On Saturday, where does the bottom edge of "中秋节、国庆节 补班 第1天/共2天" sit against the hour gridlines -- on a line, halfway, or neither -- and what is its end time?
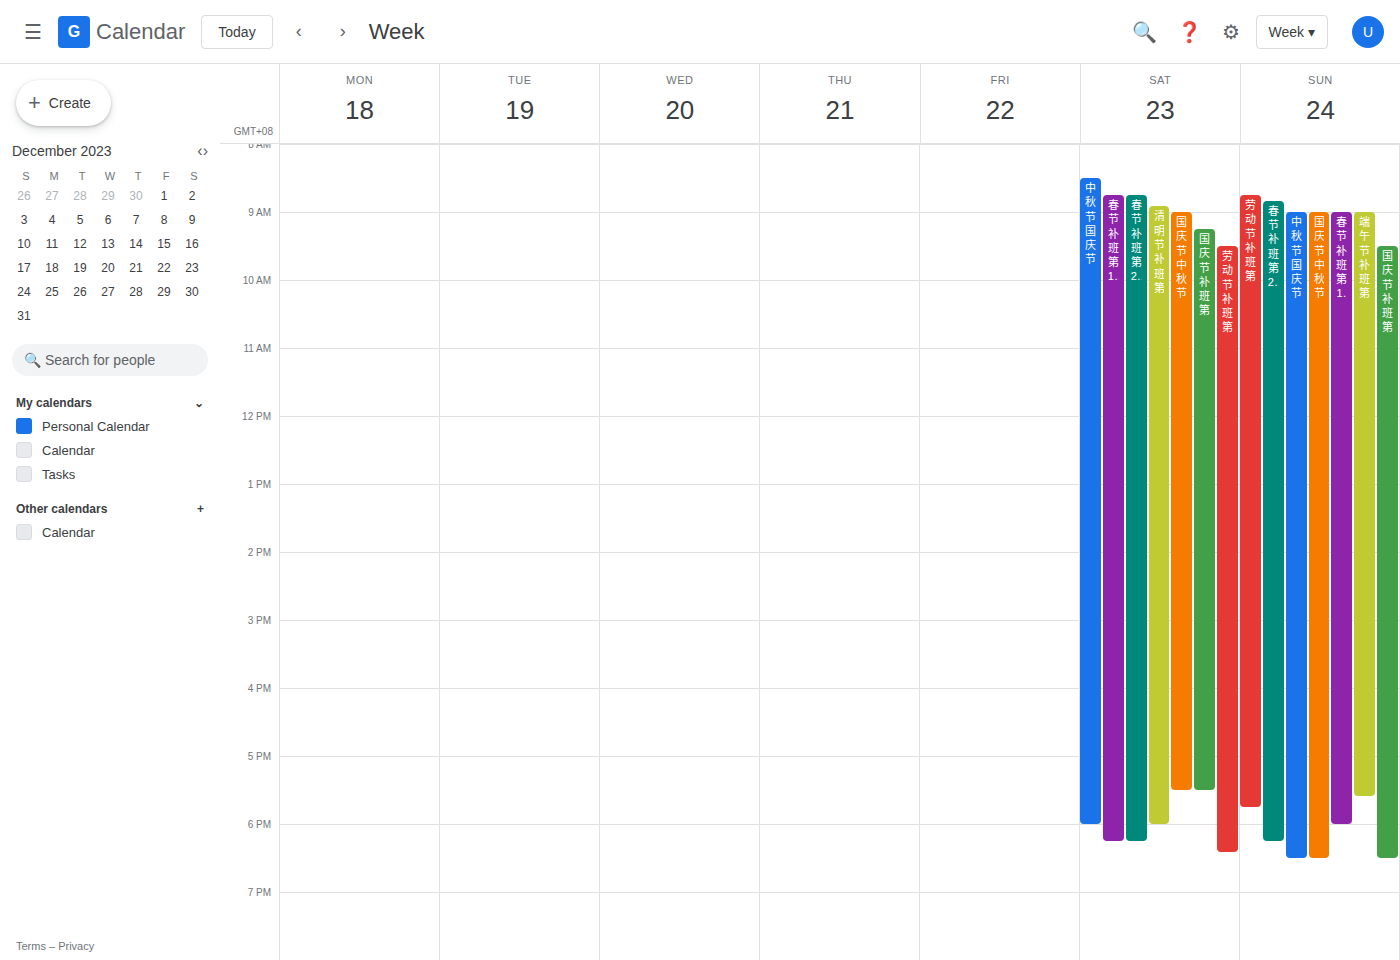
6:00 PM -- exactly on the 6 PM line.